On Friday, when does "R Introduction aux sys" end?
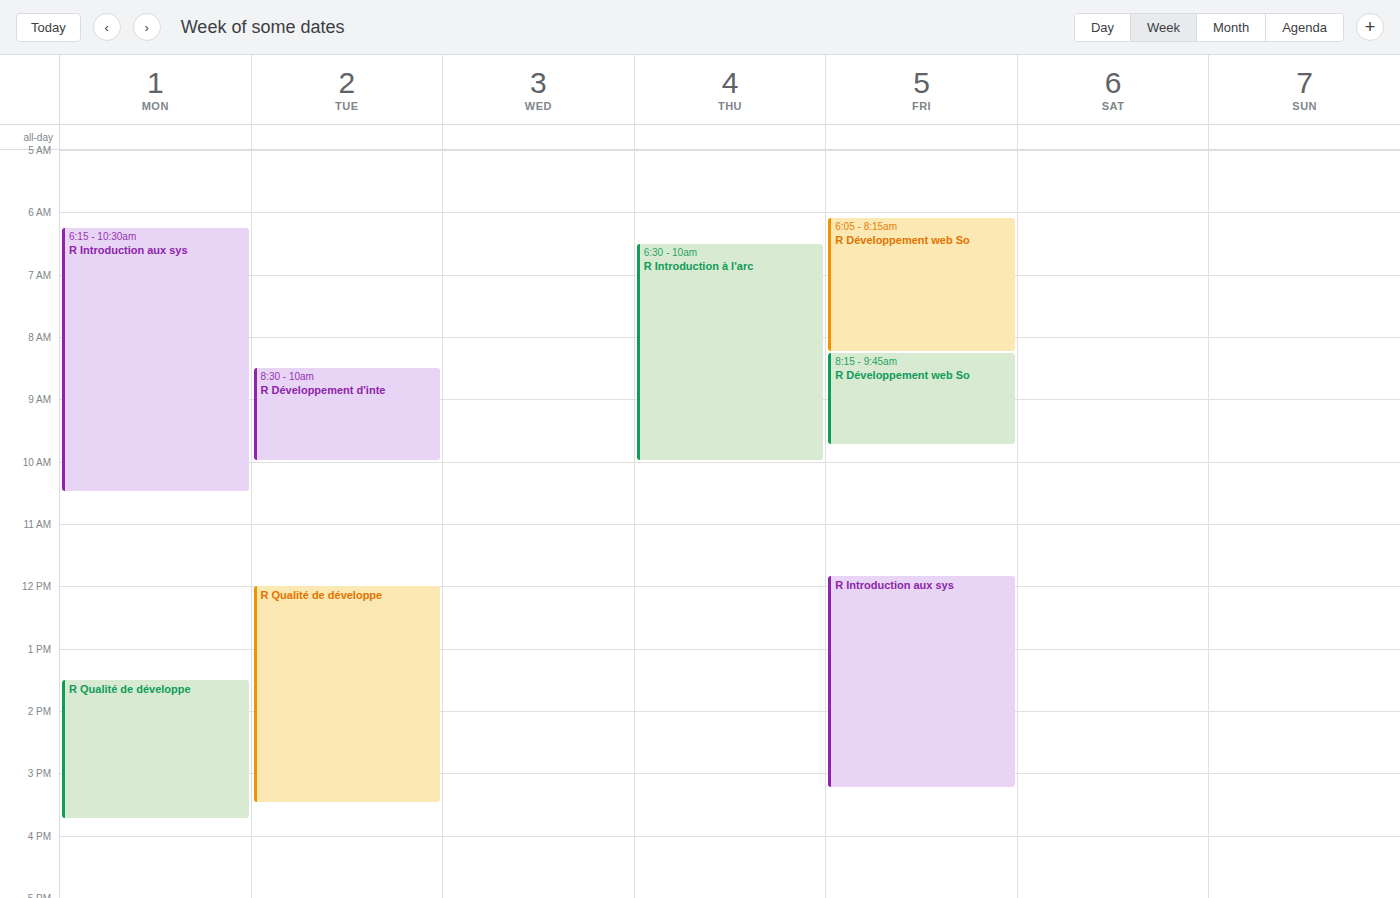
3:15 PM